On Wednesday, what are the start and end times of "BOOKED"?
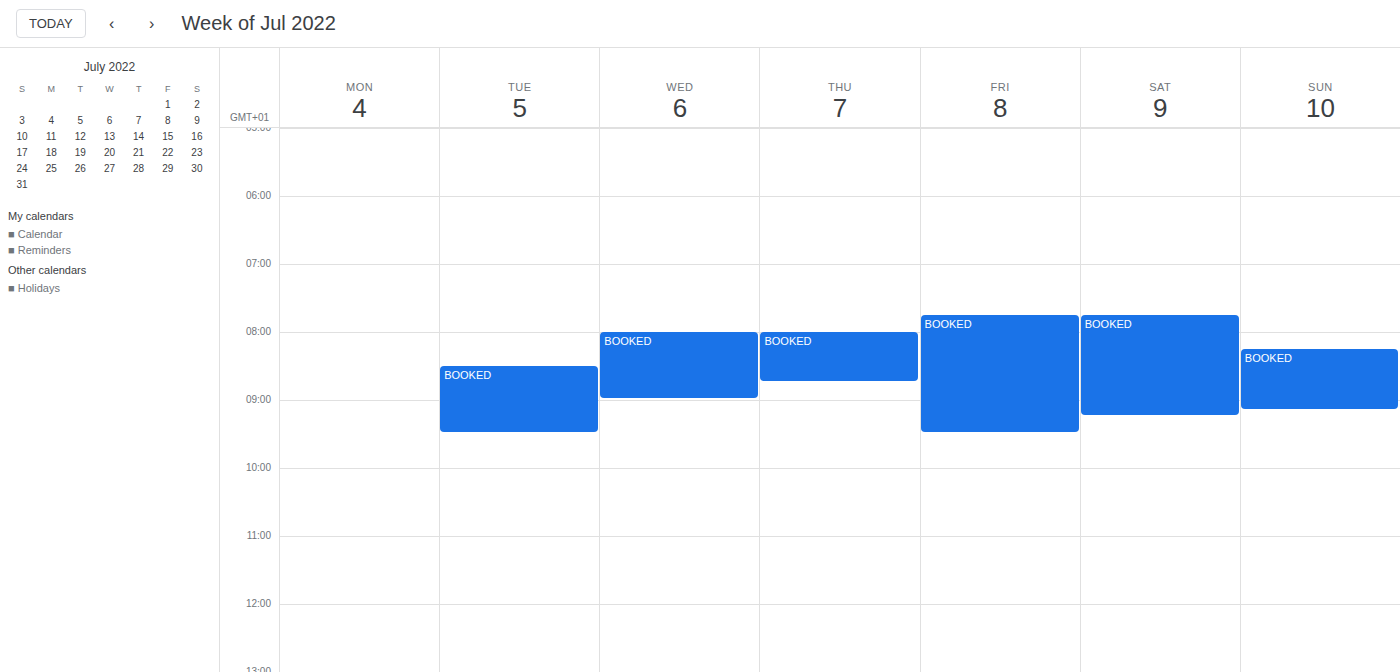
8:00 AM to 9:00 AM